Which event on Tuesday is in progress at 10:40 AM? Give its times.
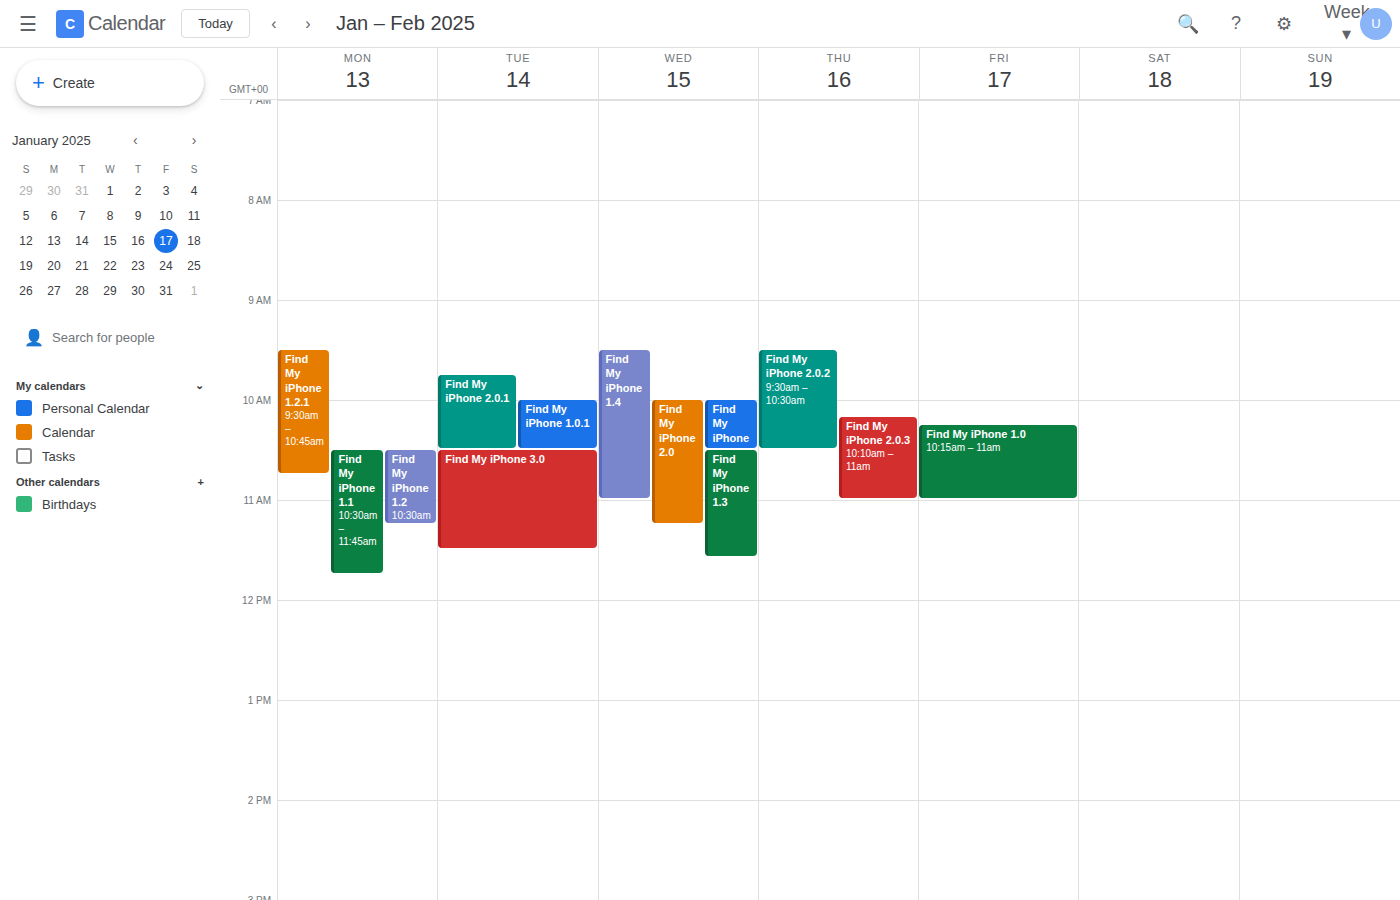
"Find My iPhone 3.0", 10:30 AM to 11:30 AM